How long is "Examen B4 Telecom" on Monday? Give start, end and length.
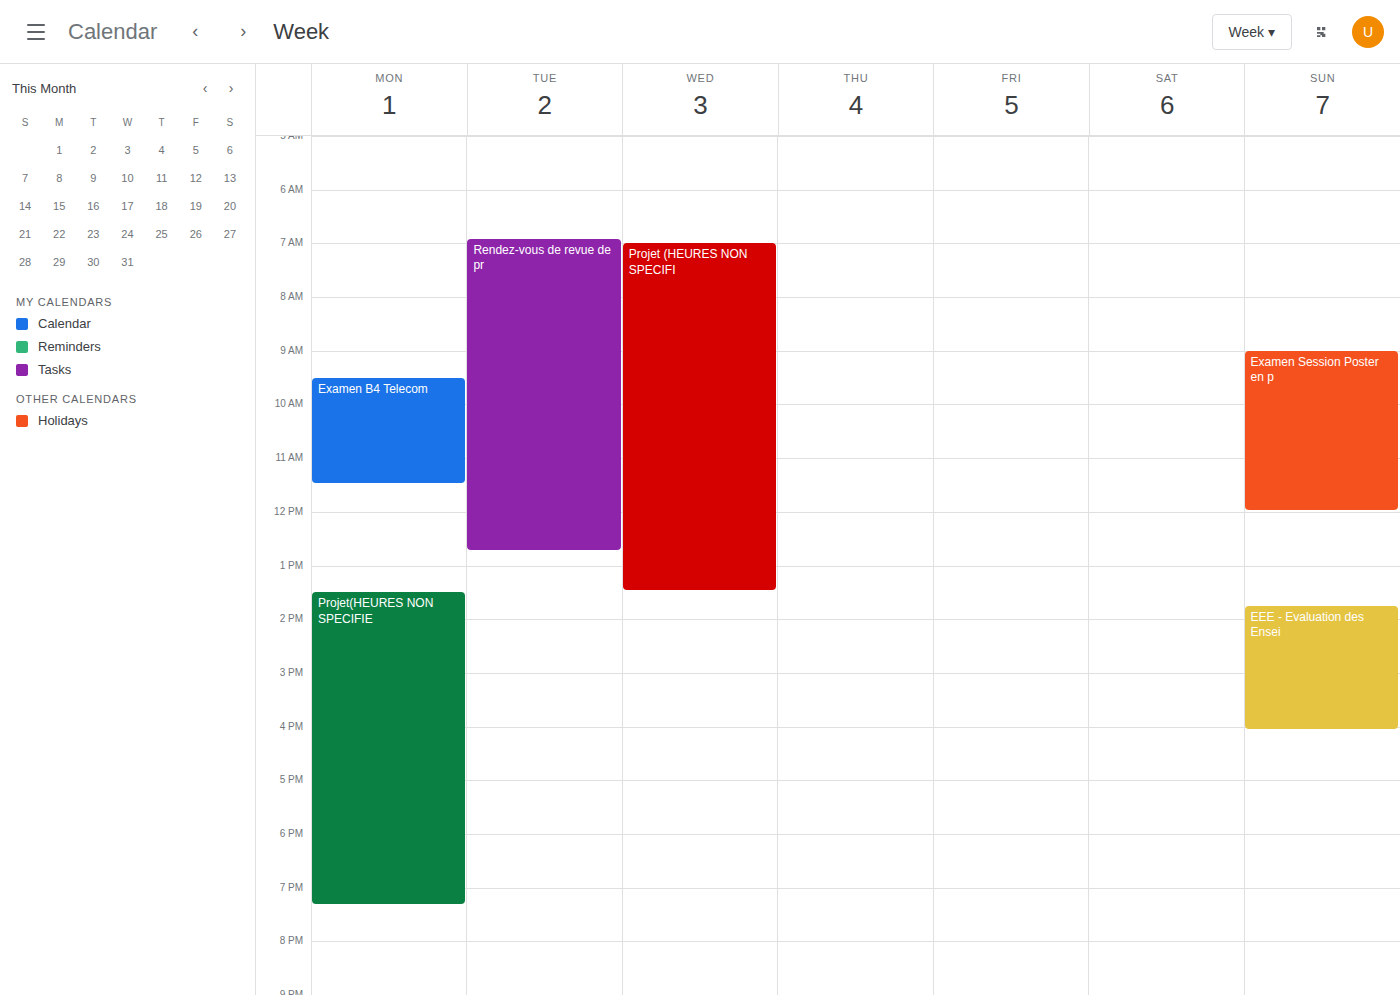
9:30 AM to 11:30 AM, 2 hours